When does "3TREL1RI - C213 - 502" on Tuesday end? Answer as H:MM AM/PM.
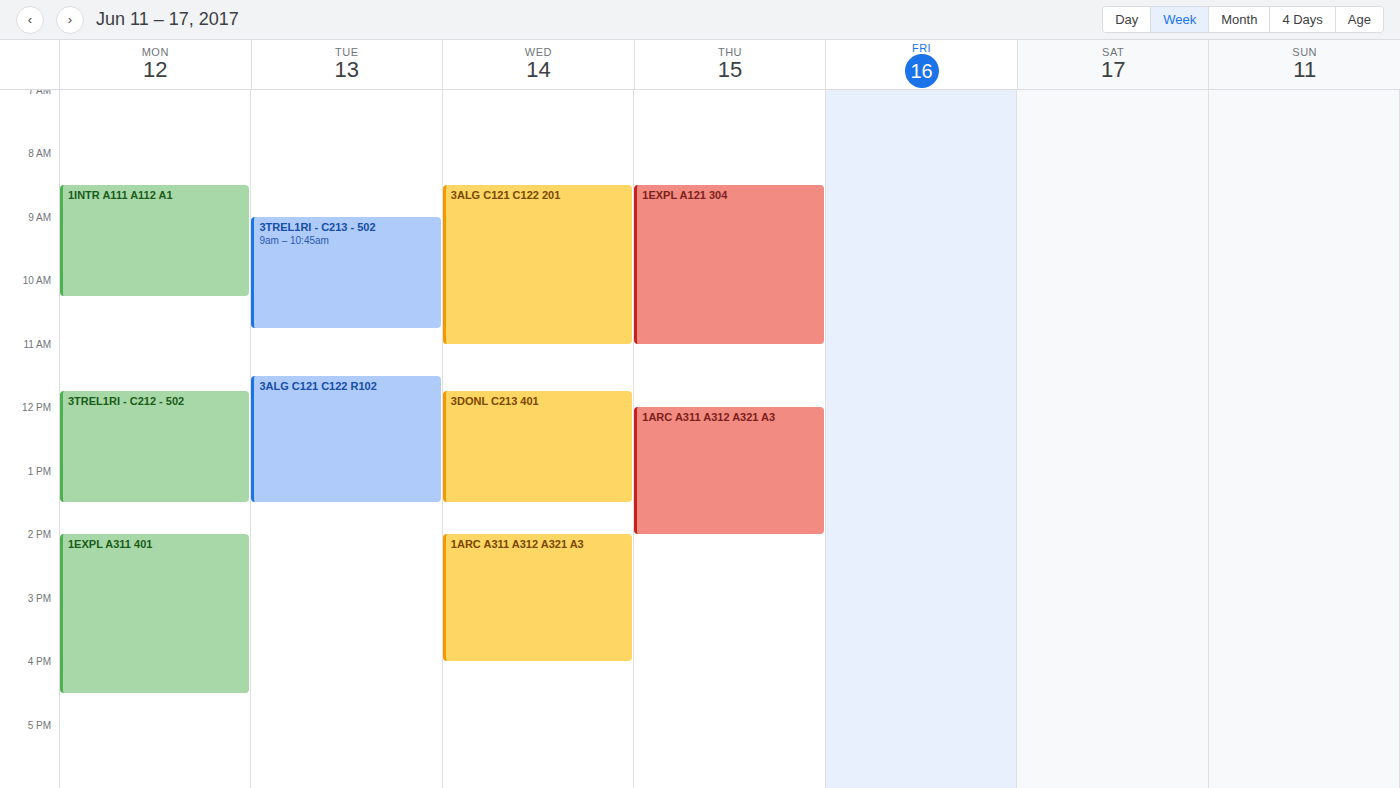
10:45 AM